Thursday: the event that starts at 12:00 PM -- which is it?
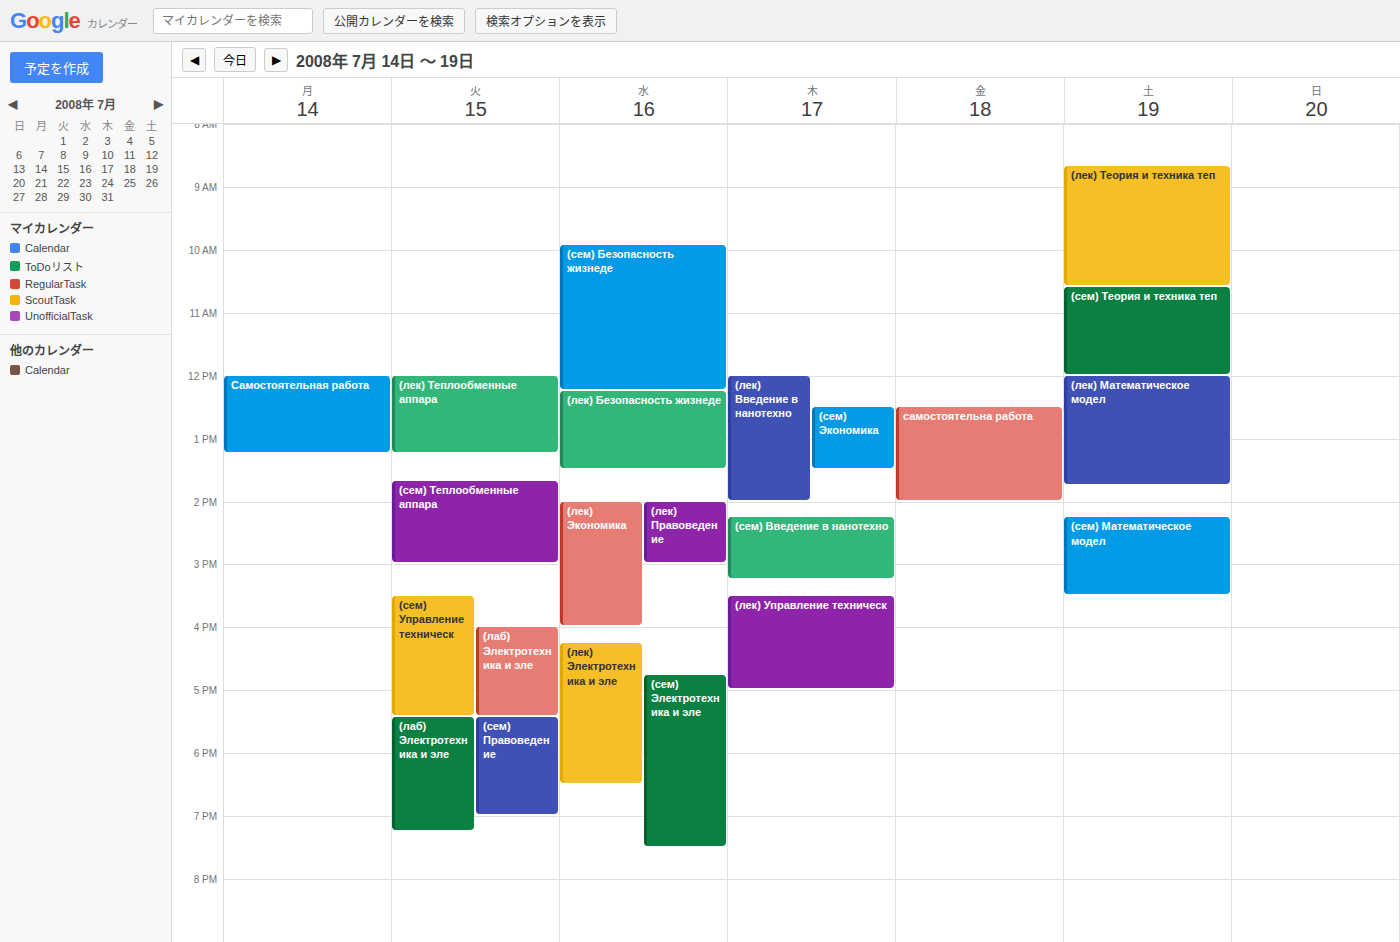
"(лек) Введение в нанотехно"